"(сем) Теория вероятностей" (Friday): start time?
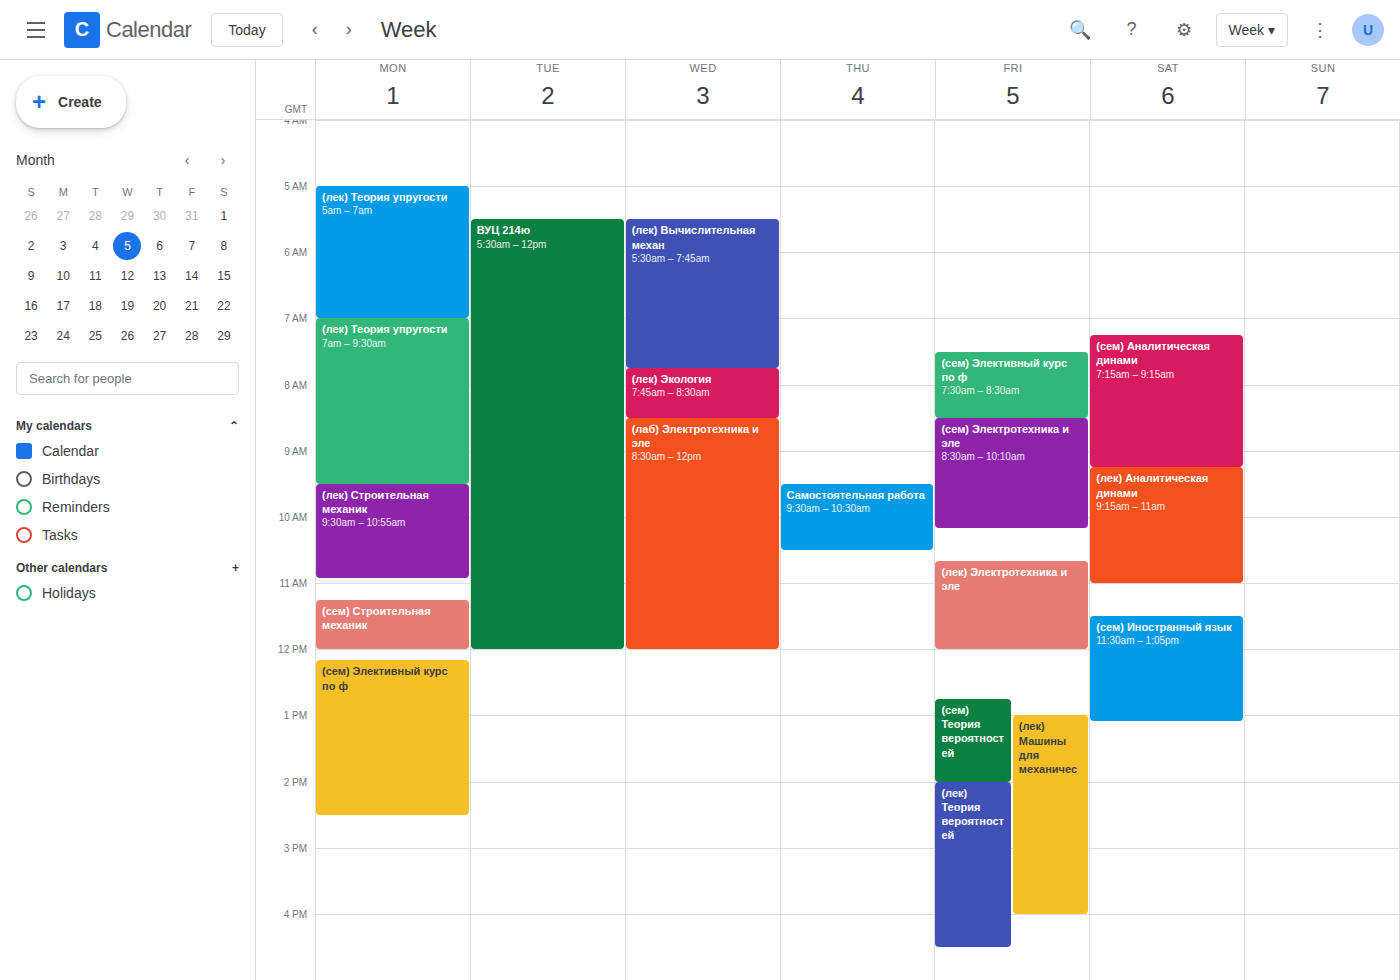
12:45 PM